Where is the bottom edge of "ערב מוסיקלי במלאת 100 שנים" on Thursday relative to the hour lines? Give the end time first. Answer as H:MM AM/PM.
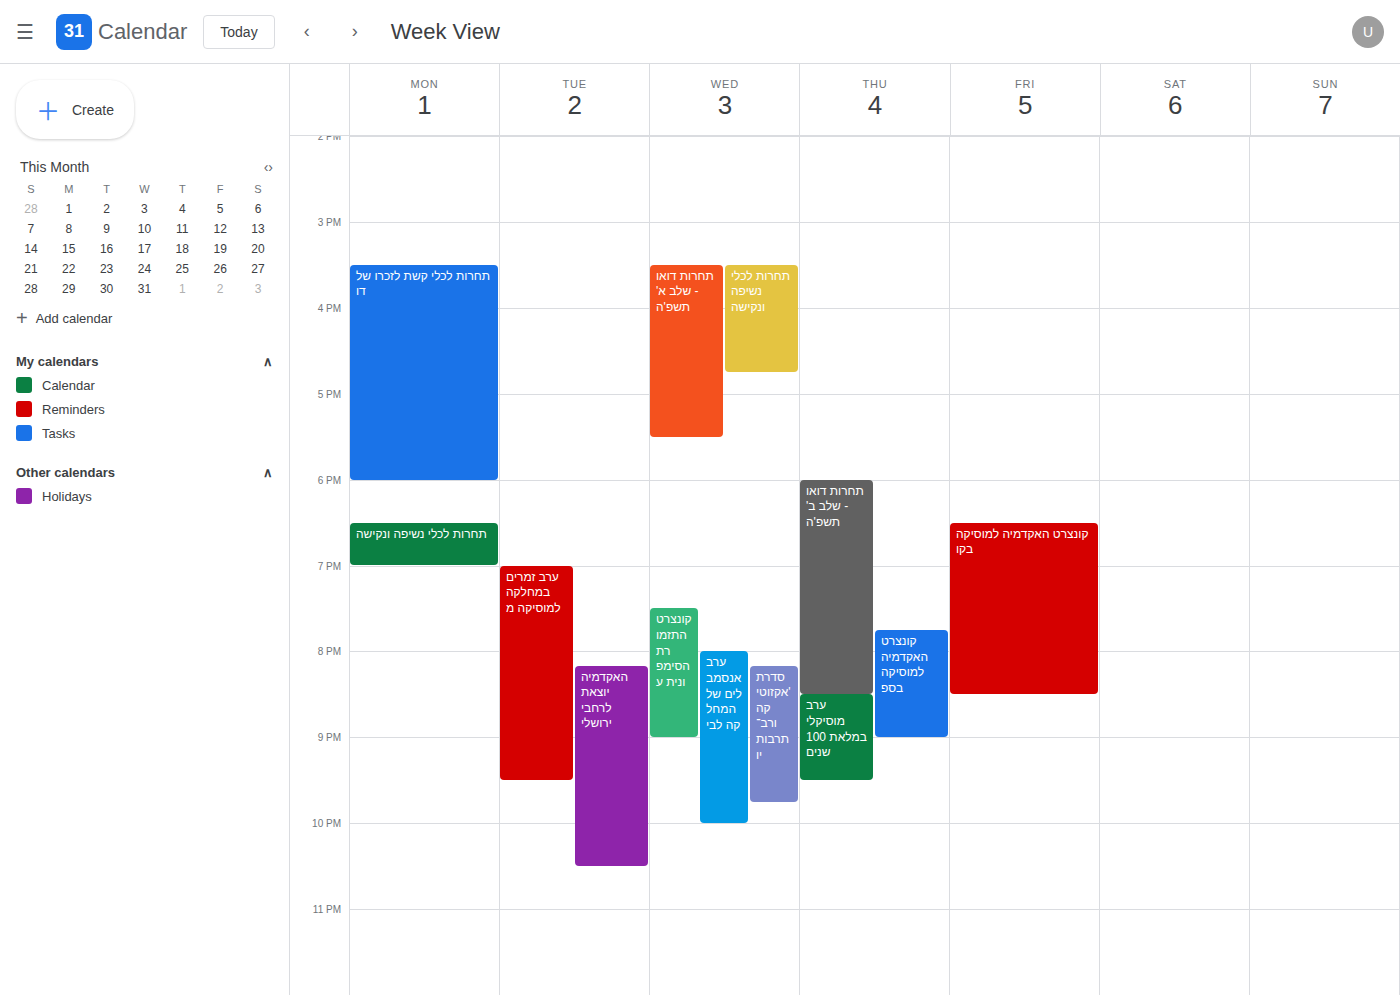
9:30 PM -- halfway between the 9 PM and 10 PM lines.